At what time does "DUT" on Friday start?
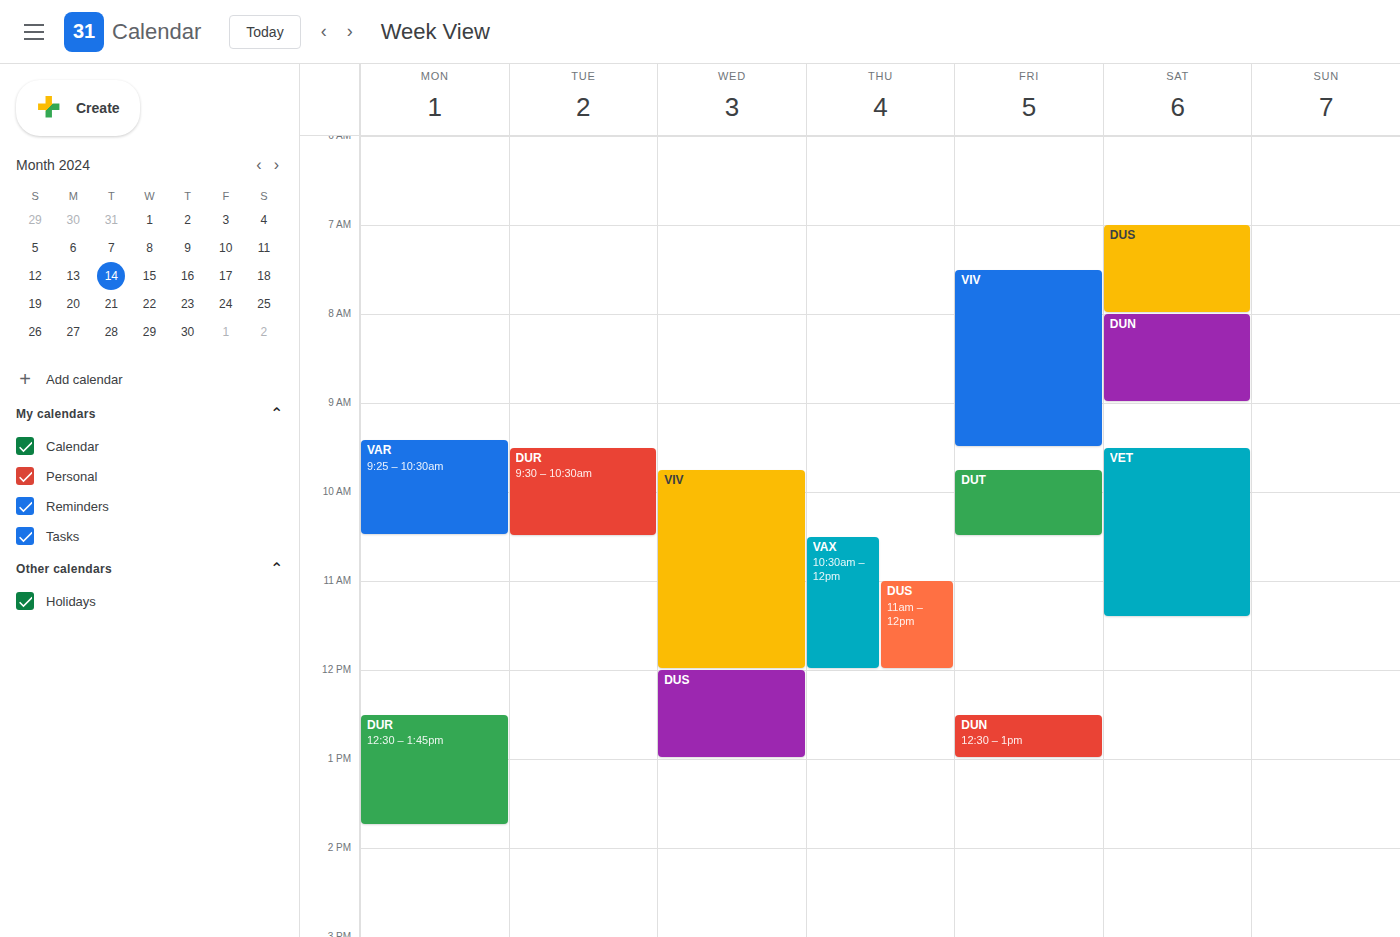
9:45 AM